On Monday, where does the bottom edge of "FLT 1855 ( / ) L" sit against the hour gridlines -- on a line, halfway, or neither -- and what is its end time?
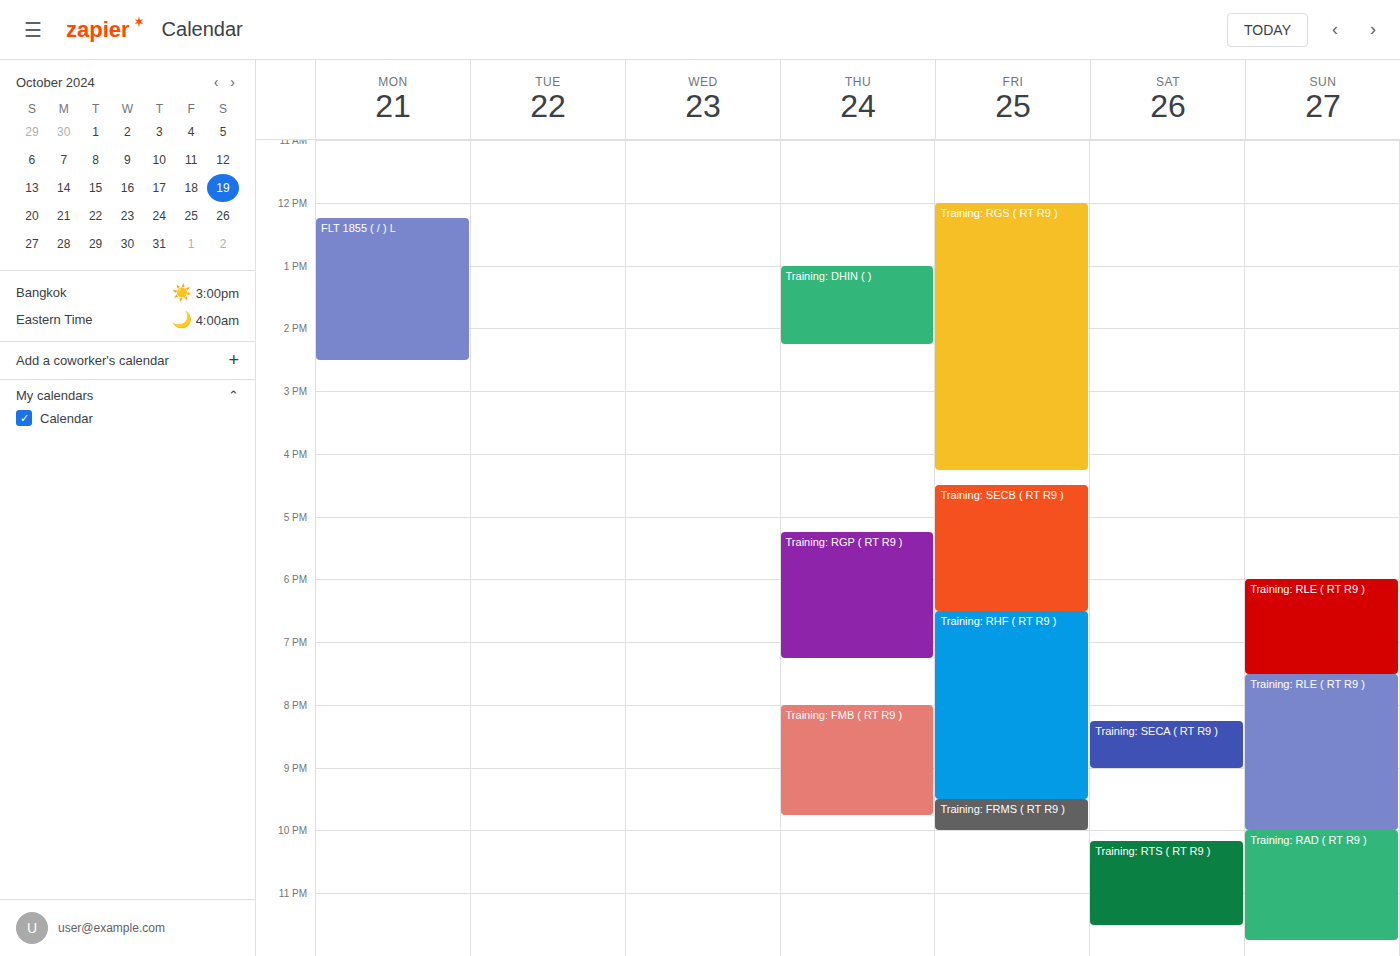
2:30 PM -- halfway between the 2 PM and 3 PM lines.